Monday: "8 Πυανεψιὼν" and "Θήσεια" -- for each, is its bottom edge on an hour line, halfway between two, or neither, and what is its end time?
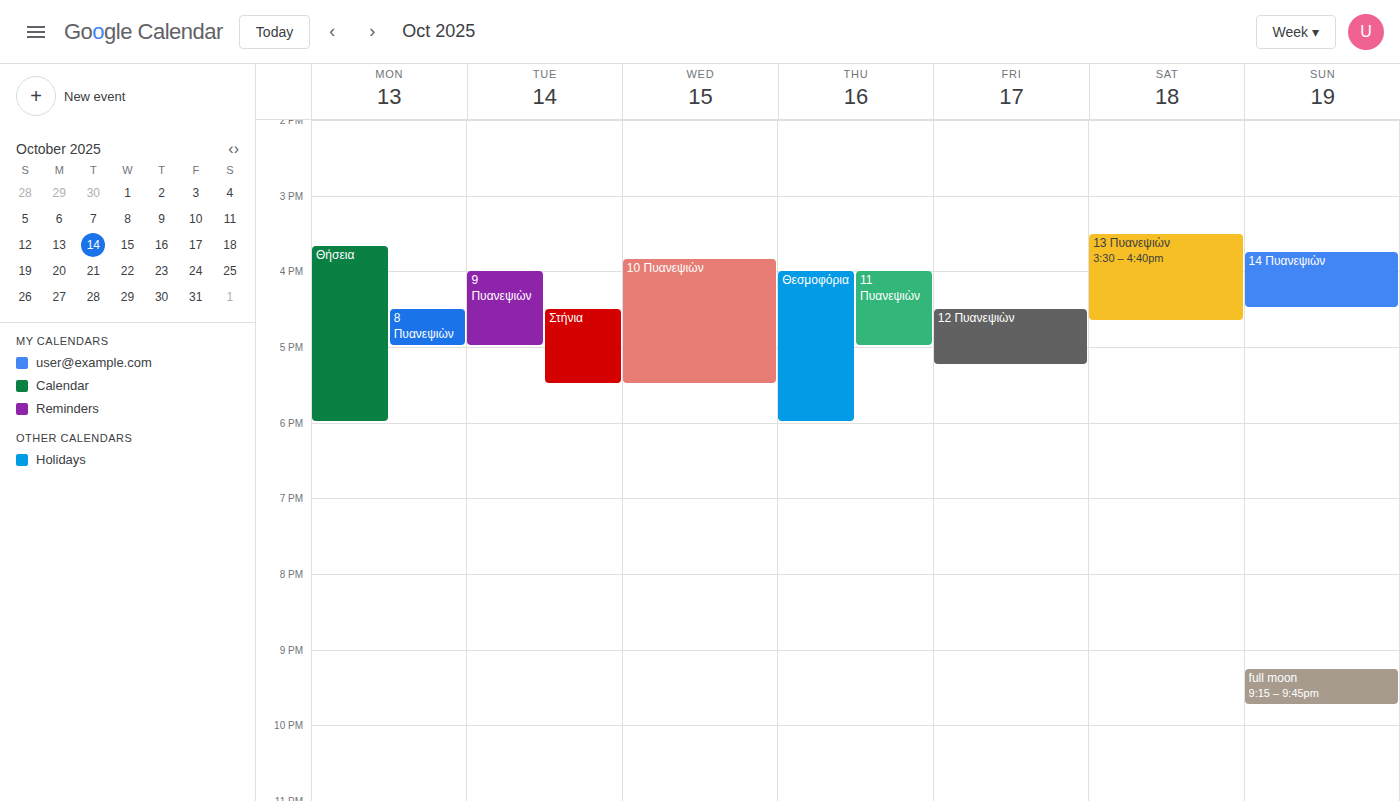
"8 Πυανεψιὼν": 5:00 PM, exactly on the 5 PM line. "Θήσεια": 6:00 PM, exactly on the 6 PM line.